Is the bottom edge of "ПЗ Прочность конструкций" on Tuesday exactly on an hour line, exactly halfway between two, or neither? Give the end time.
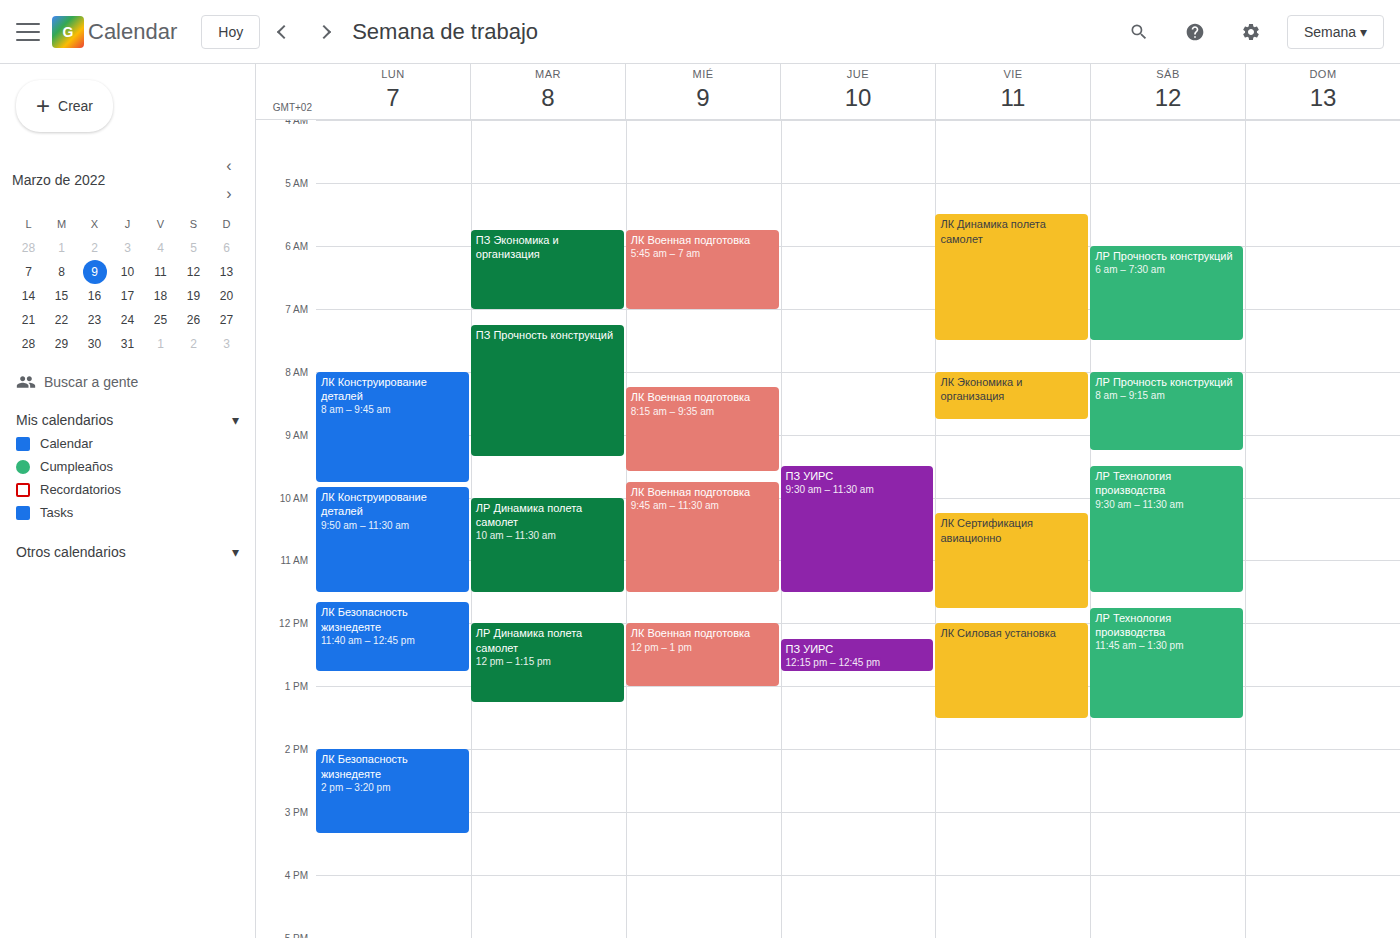
9:20 AM -- neither: 20 minutes below the 9 AM line and 40 minutes above the 10 AM line.